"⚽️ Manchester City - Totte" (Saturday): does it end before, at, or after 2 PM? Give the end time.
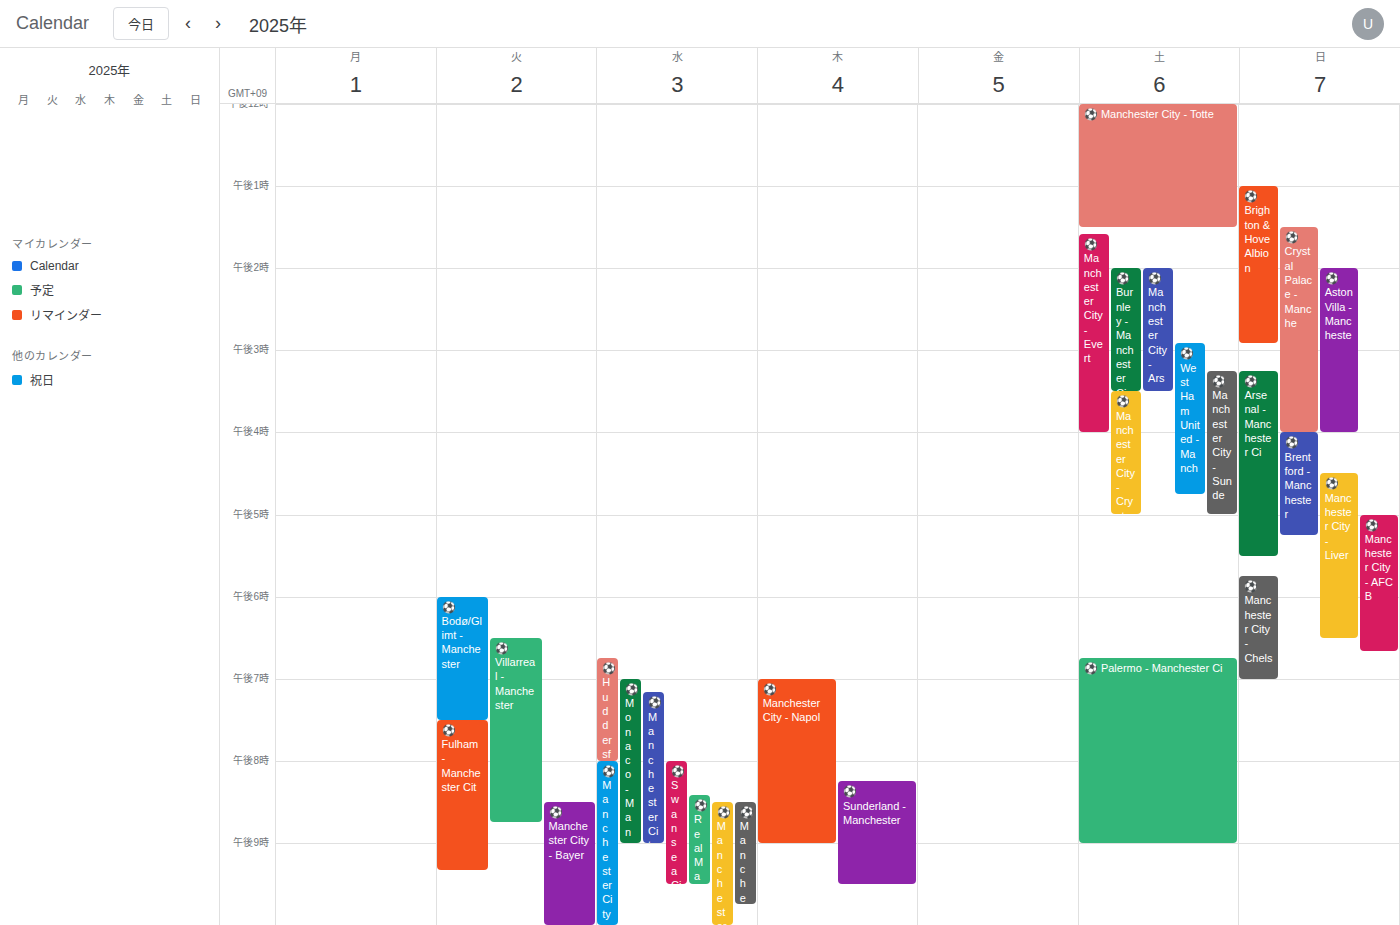
1:30 PM -- before 2 PM, 30 minutes above the 2 PM line.